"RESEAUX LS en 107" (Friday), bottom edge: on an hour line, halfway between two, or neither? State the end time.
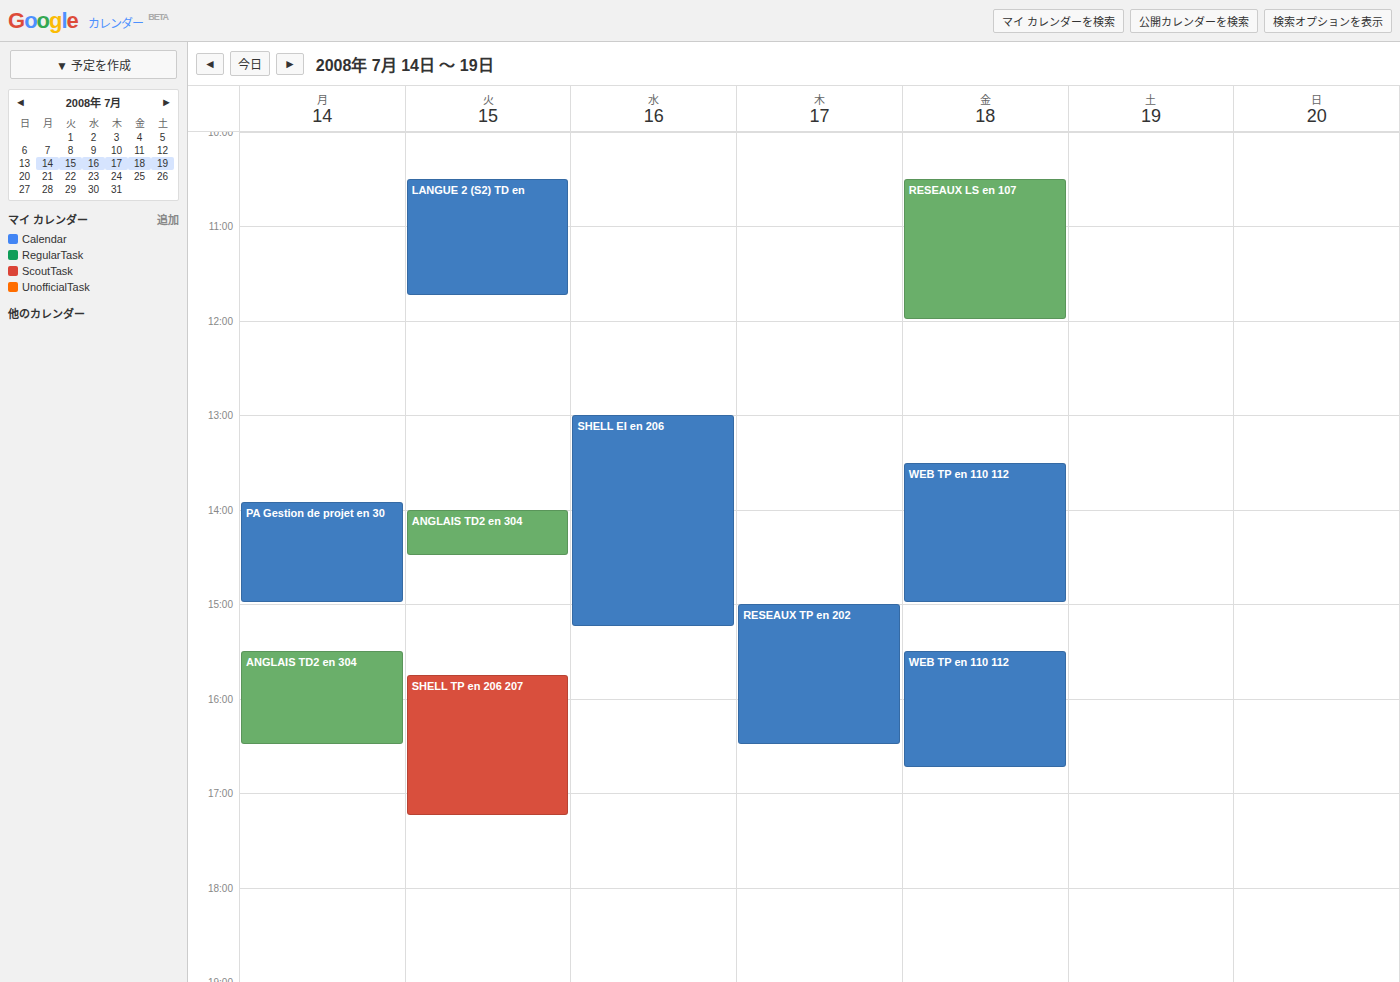
12:00 PM -- exactly on the 12 PM line.